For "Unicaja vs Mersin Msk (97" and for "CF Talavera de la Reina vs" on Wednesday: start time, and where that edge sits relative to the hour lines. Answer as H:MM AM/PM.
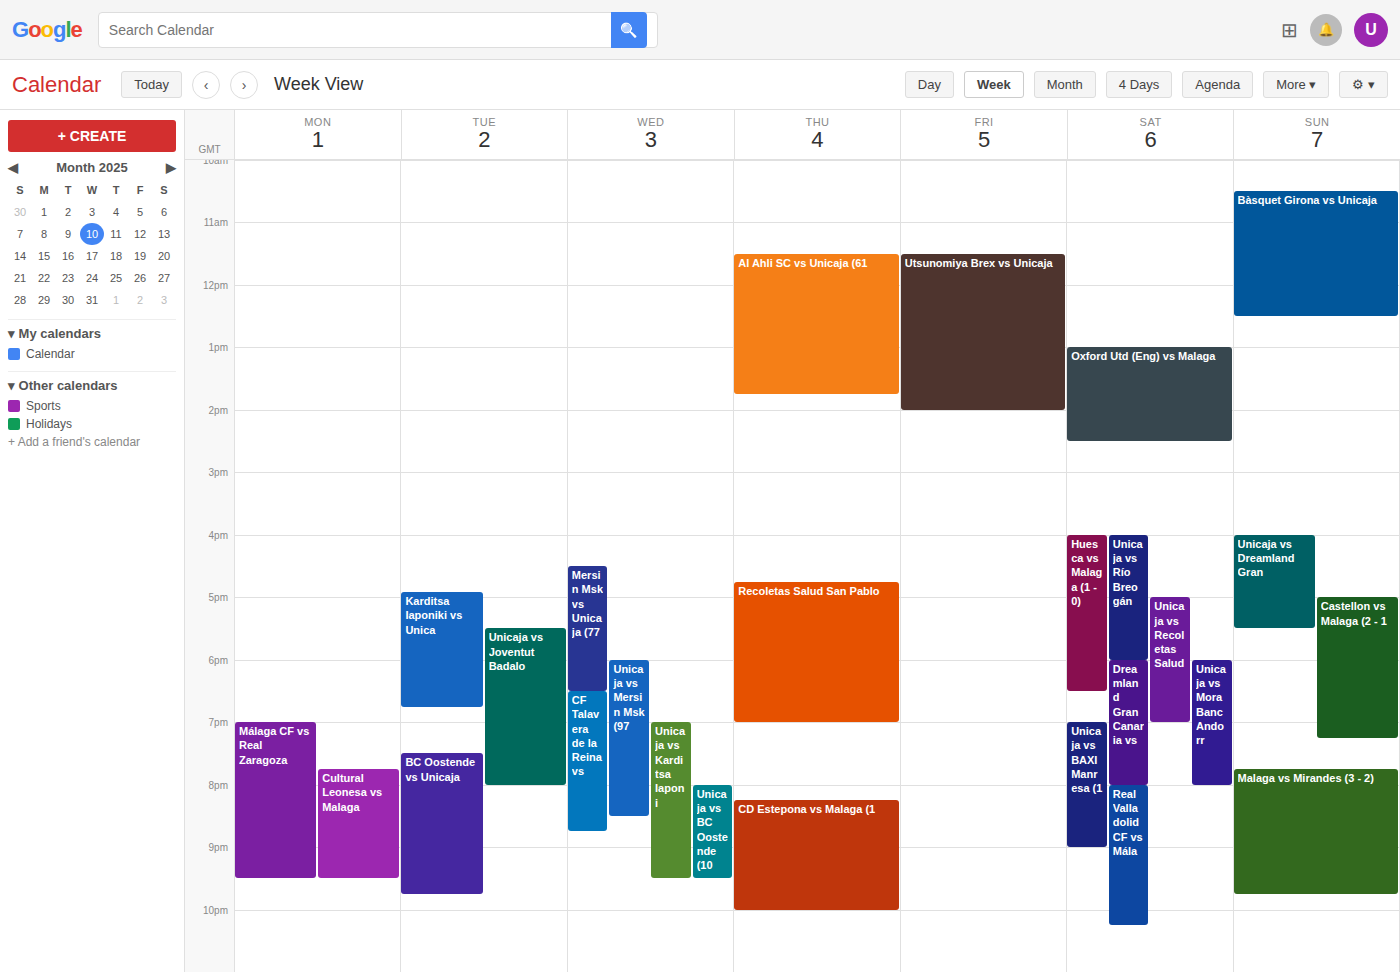
"Unicaja vs Mersin Msk (97": 6:00 PM, exactly on the 6 PM line. "CF Talavera de la Reina vs": 6:30 PM, halfway between the 6 PM and 7 PM lines.